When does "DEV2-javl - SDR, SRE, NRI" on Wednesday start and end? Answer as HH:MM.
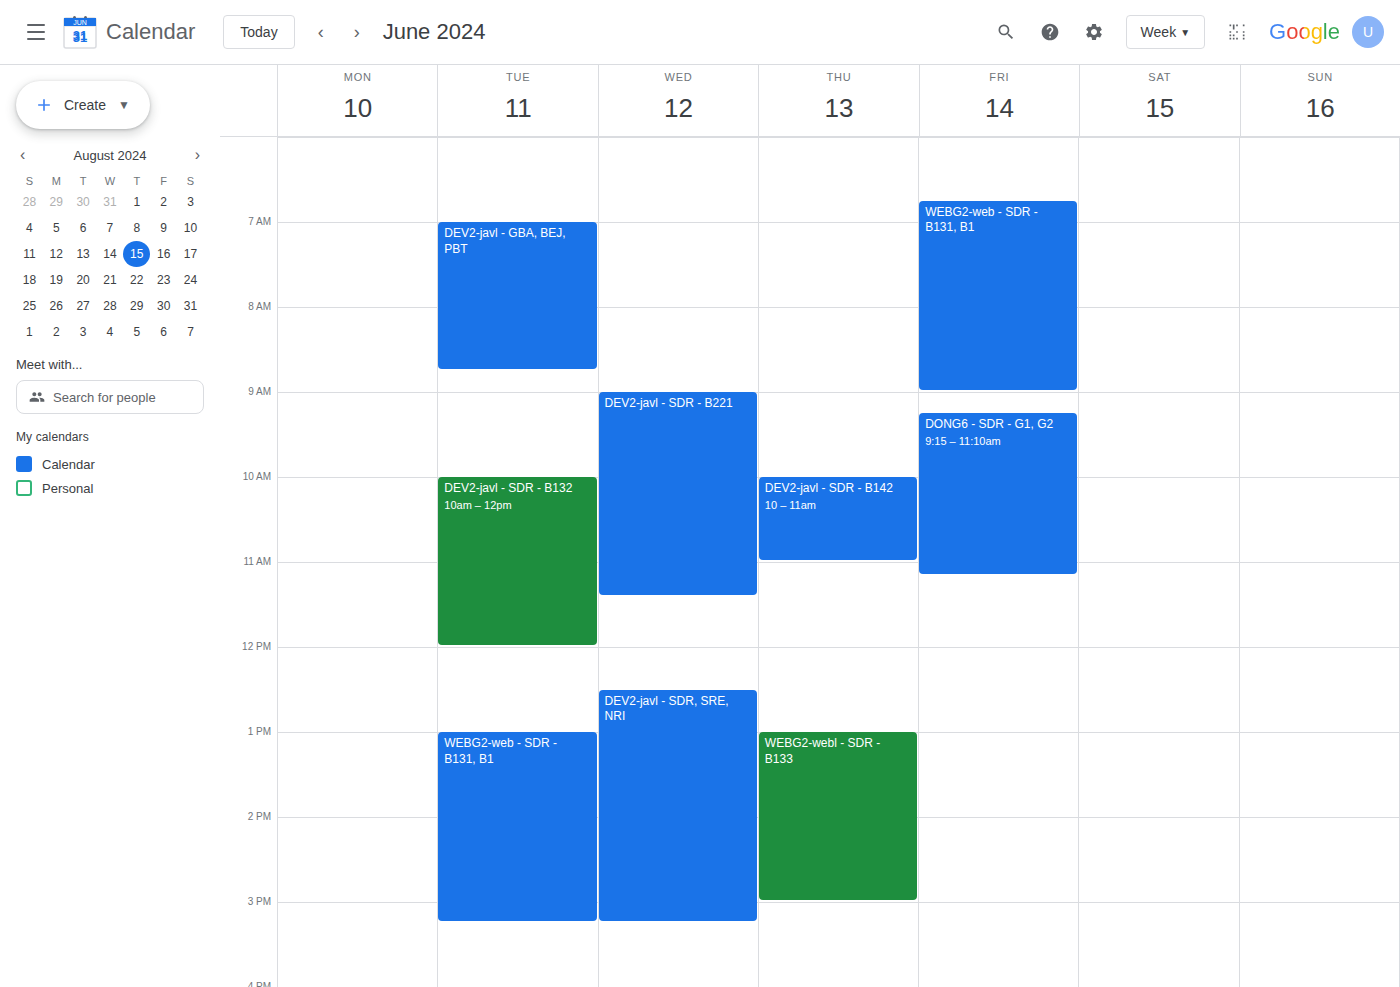
12:30 to 15:15